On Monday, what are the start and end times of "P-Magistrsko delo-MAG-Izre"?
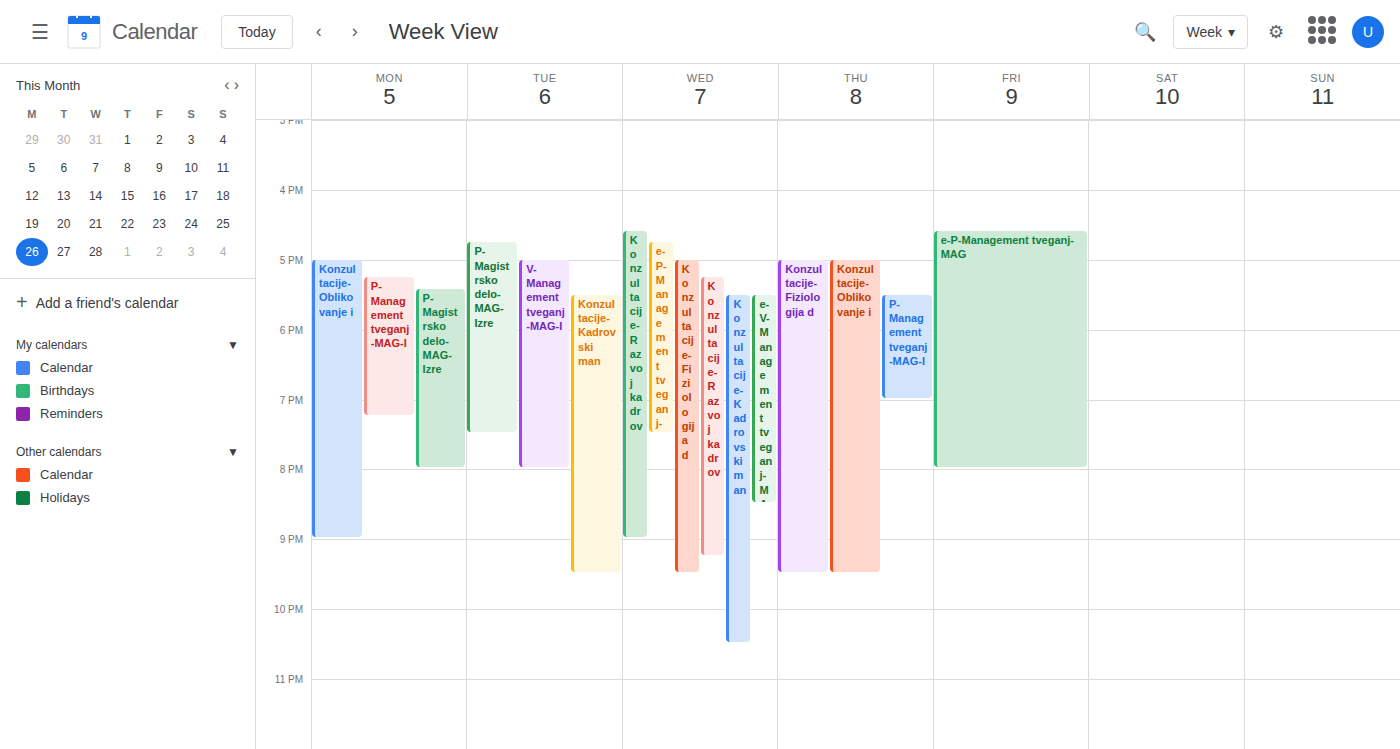
5:25 PM to 8:00 PM